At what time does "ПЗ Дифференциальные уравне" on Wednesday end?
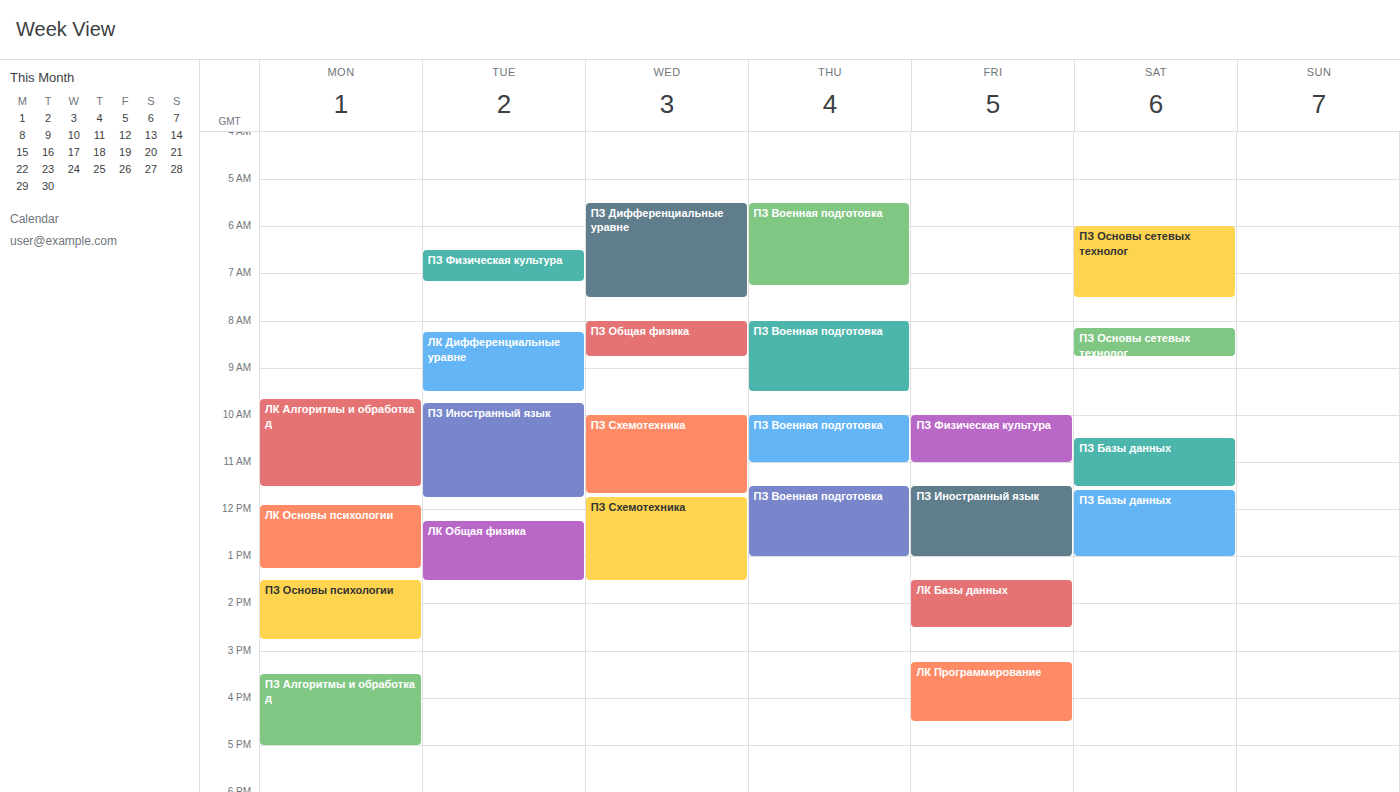
7:30 AM